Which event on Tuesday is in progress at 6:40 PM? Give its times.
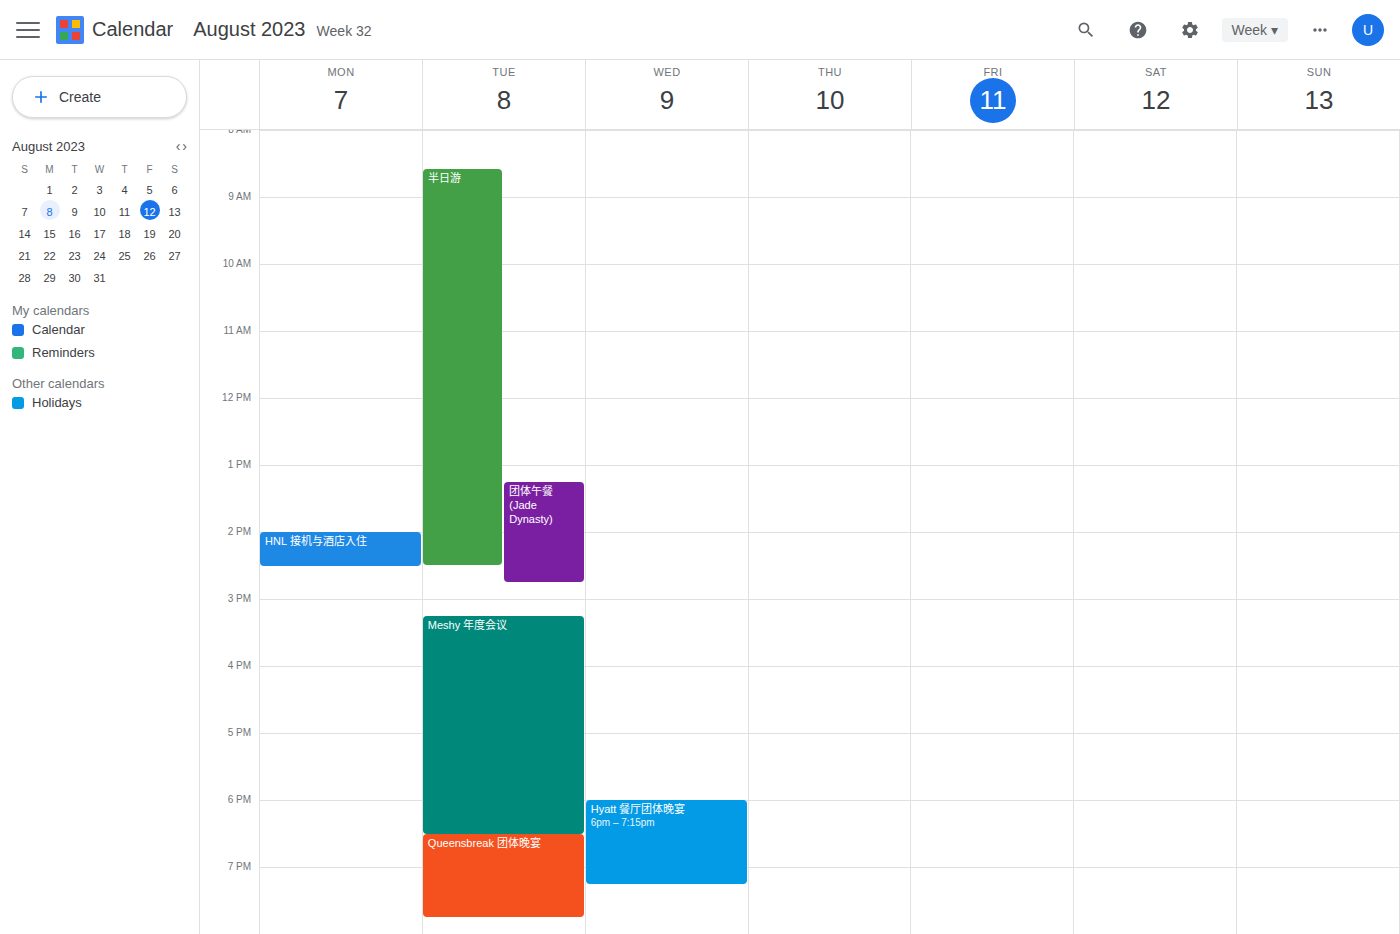
"Queensbreak 团体晚宴", 6:30 PM to 7:45 PM